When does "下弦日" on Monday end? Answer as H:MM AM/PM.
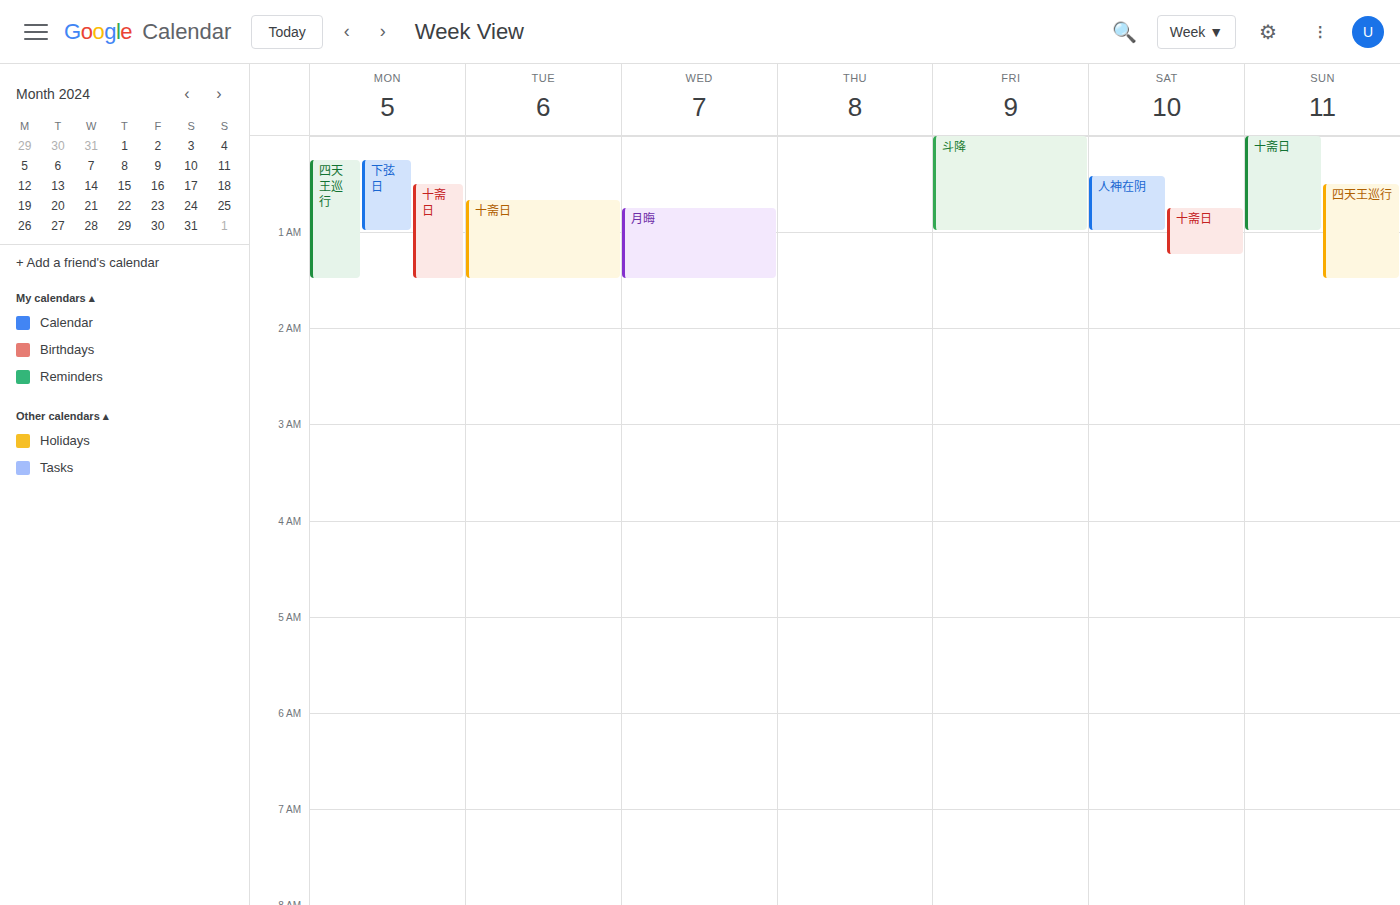
1:00 AM